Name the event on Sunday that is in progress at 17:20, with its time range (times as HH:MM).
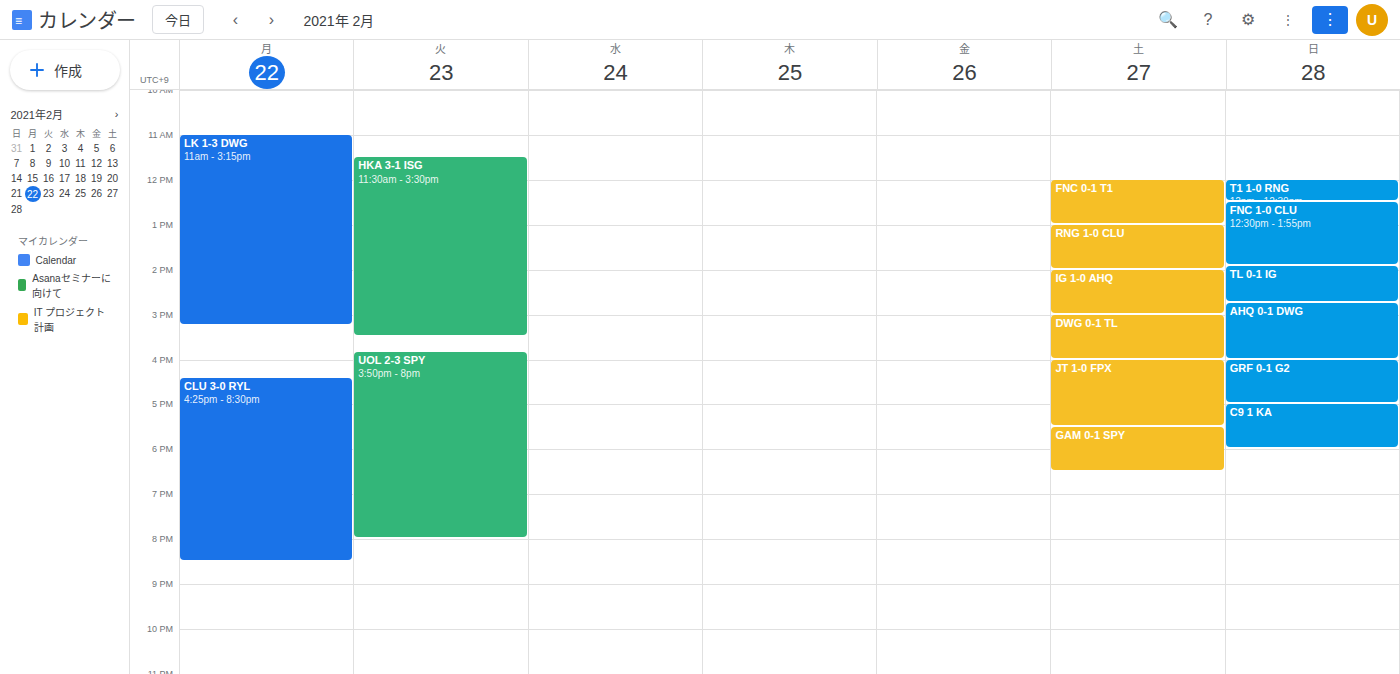
"C9 1 KA", 17:00 to 18:00